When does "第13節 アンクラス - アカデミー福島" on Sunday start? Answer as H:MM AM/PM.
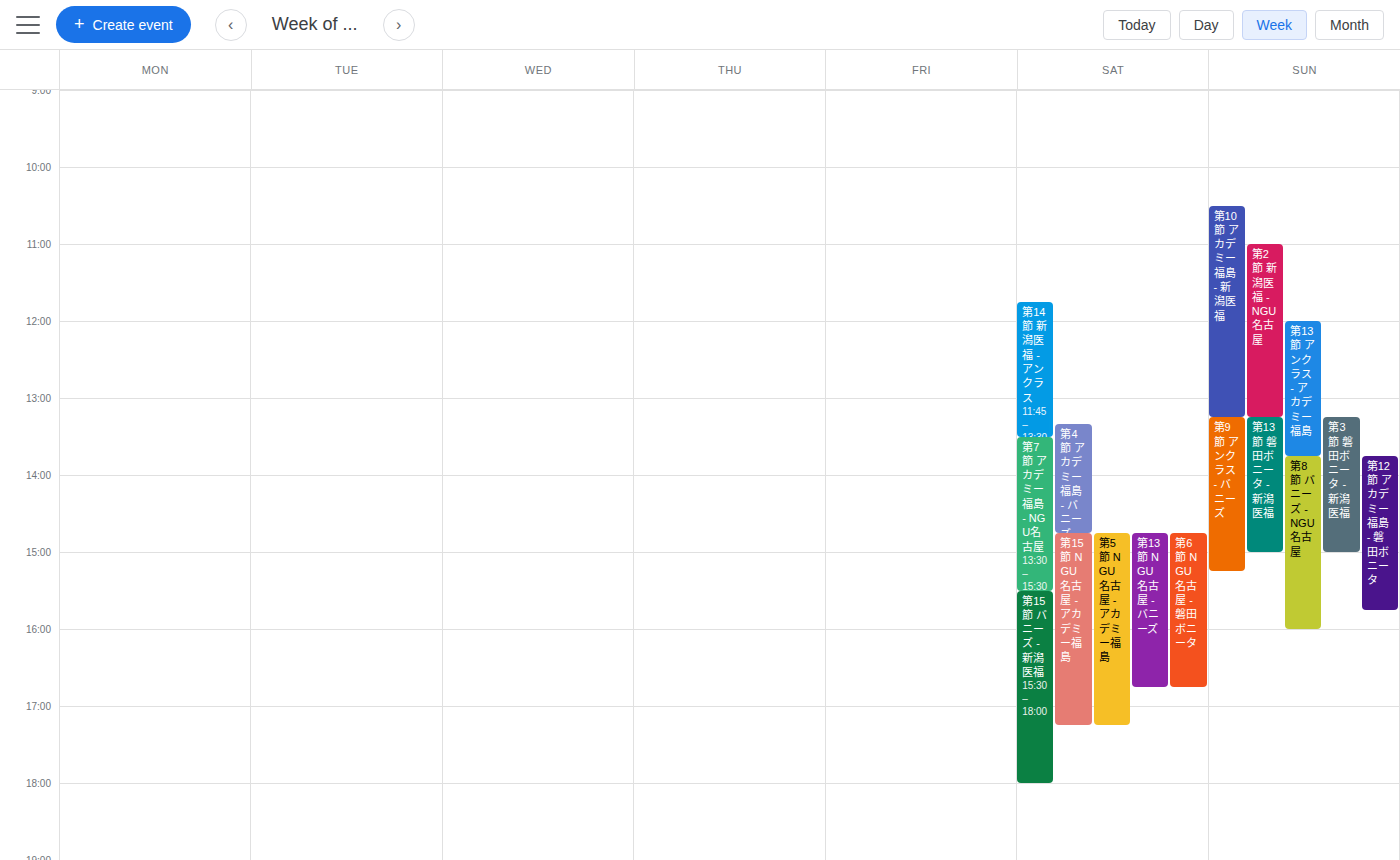
12:00 PM